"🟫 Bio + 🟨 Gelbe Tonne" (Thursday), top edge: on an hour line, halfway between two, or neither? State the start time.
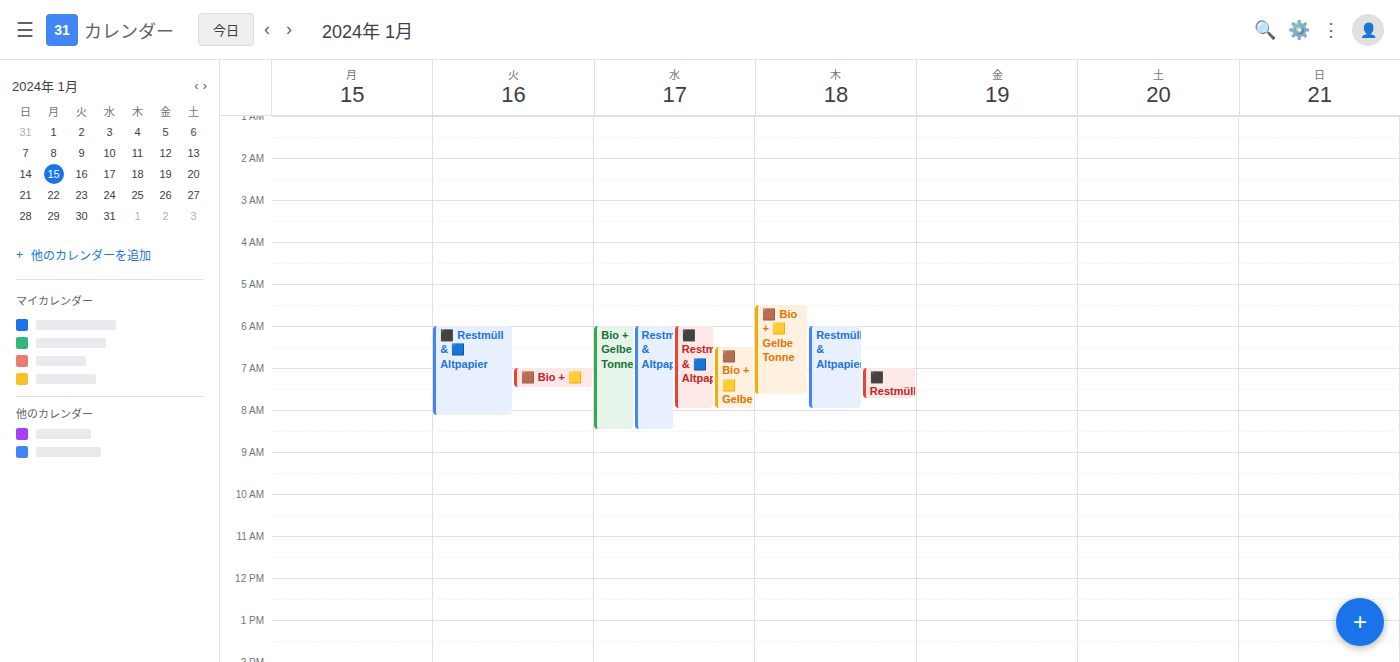
5:30 AM -- halfway between the 5 AM and 6 AM lines.